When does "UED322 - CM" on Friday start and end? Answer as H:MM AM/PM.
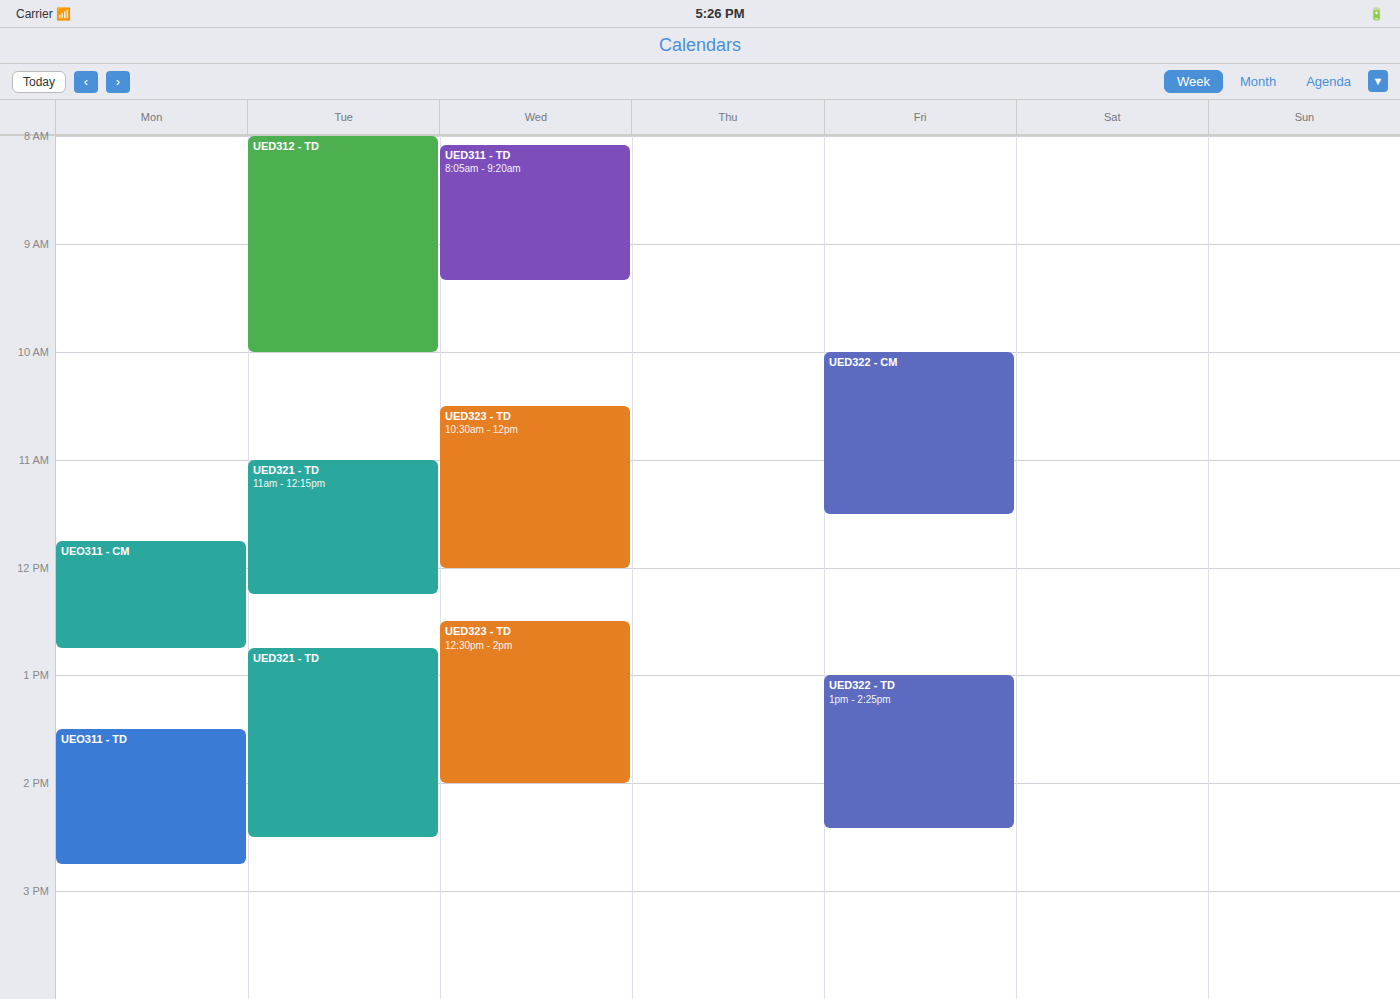
10:00 AM to 11:30 AM